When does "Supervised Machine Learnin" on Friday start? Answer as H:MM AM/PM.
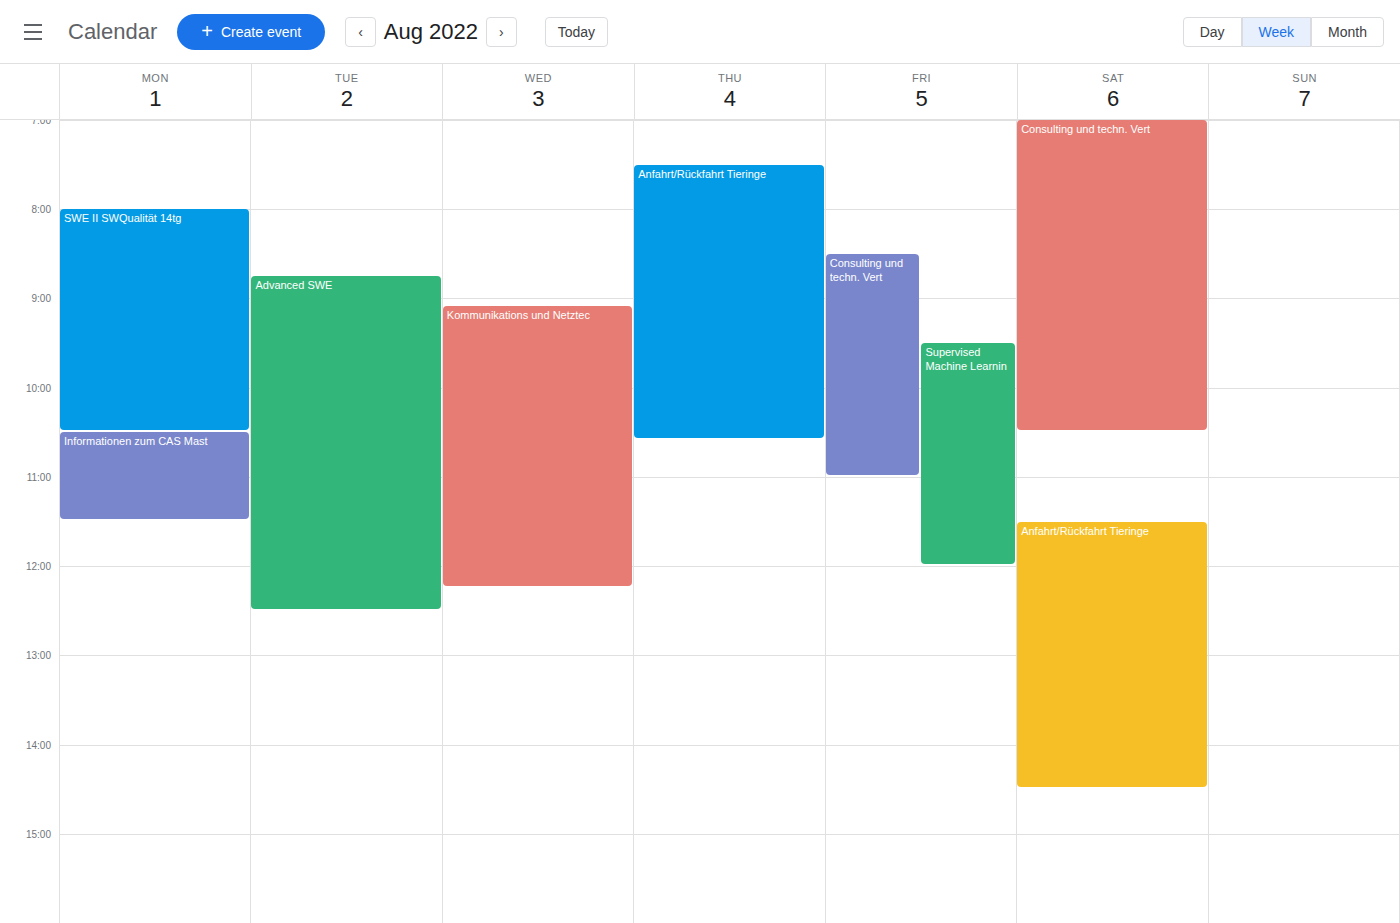
9:30 AM